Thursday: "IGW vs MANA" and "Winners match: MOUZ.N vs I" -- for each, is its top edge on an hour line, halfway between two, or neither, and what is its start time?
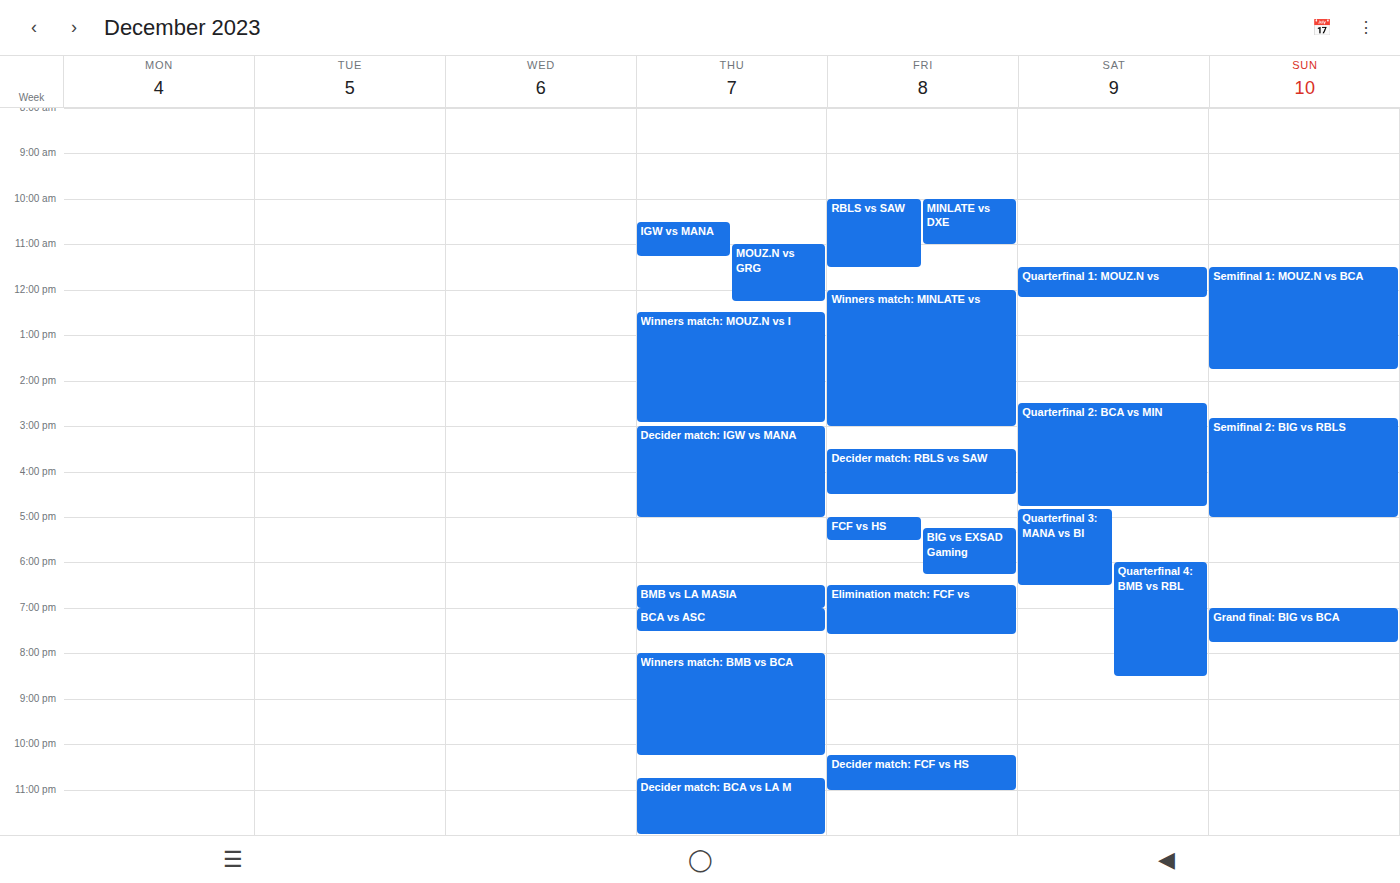
"IGW vs MANA": 10:30 AM, halfway between the 10 AM and 11 AM lines. "Winners match: MOUZ.N vs I": 12:30 PM, halfway between the 12 PM and 1 PM lines.